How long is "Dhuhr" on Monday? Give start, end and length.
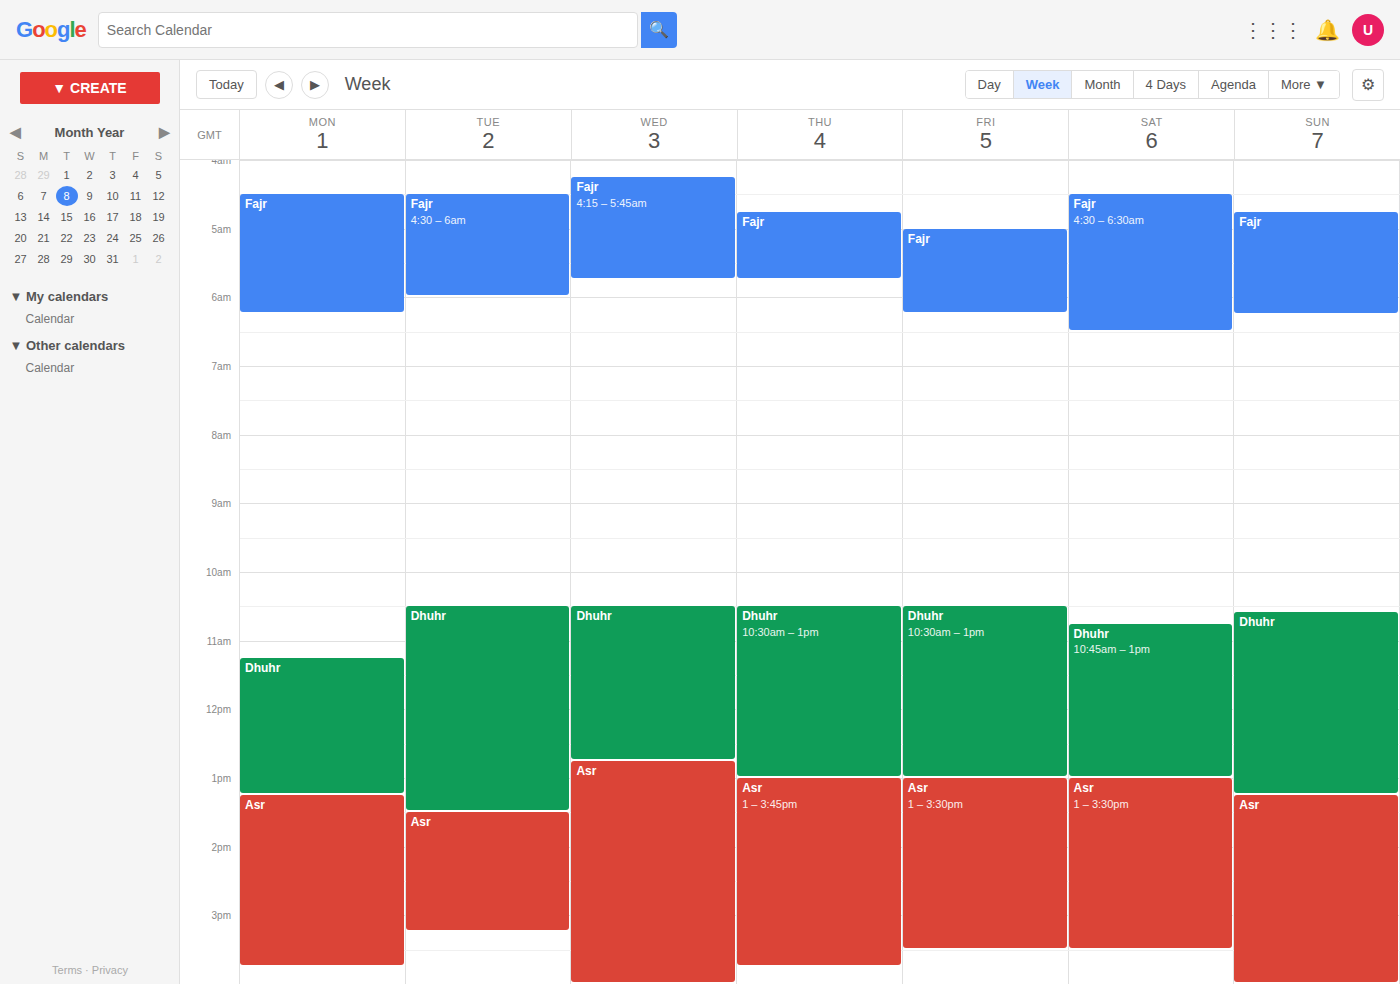
11:15 AM to 1:15 PM, 2 hours